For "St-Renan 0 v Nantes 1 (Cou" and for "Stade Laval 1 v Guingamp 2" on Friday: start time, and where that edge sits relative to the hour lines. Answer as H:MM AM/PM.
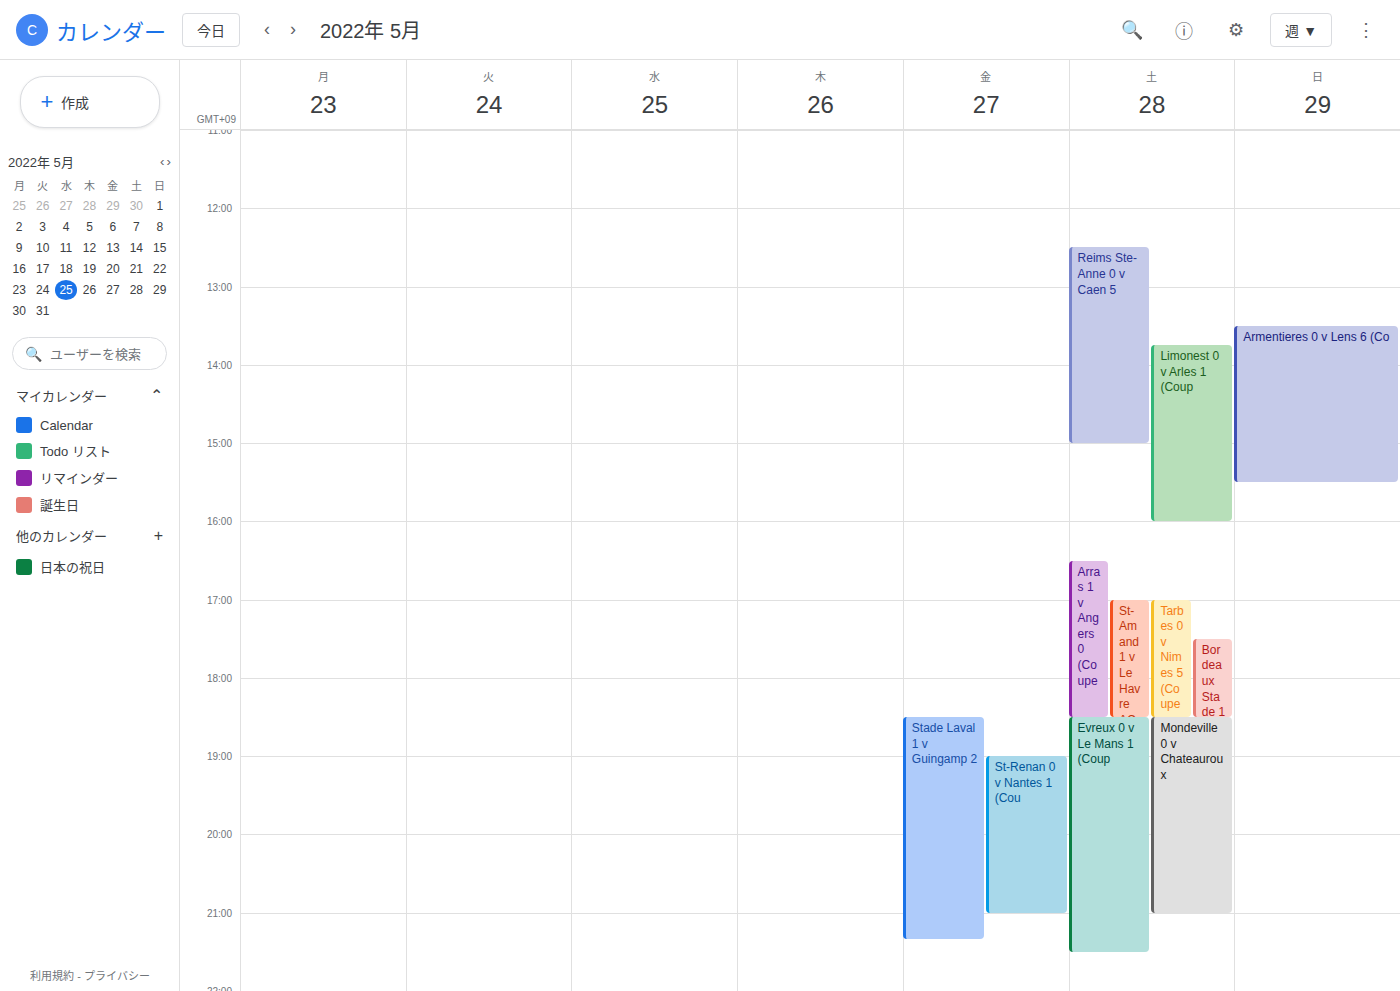
"St-Renan 0 v Nantes 1 (Cou": 7:00 PM, exactly on the 7 PM line. "Stade Laval 1 v Guingamp 2": 6:30 PM, halfway between the 6 PM and 7 PM lines.